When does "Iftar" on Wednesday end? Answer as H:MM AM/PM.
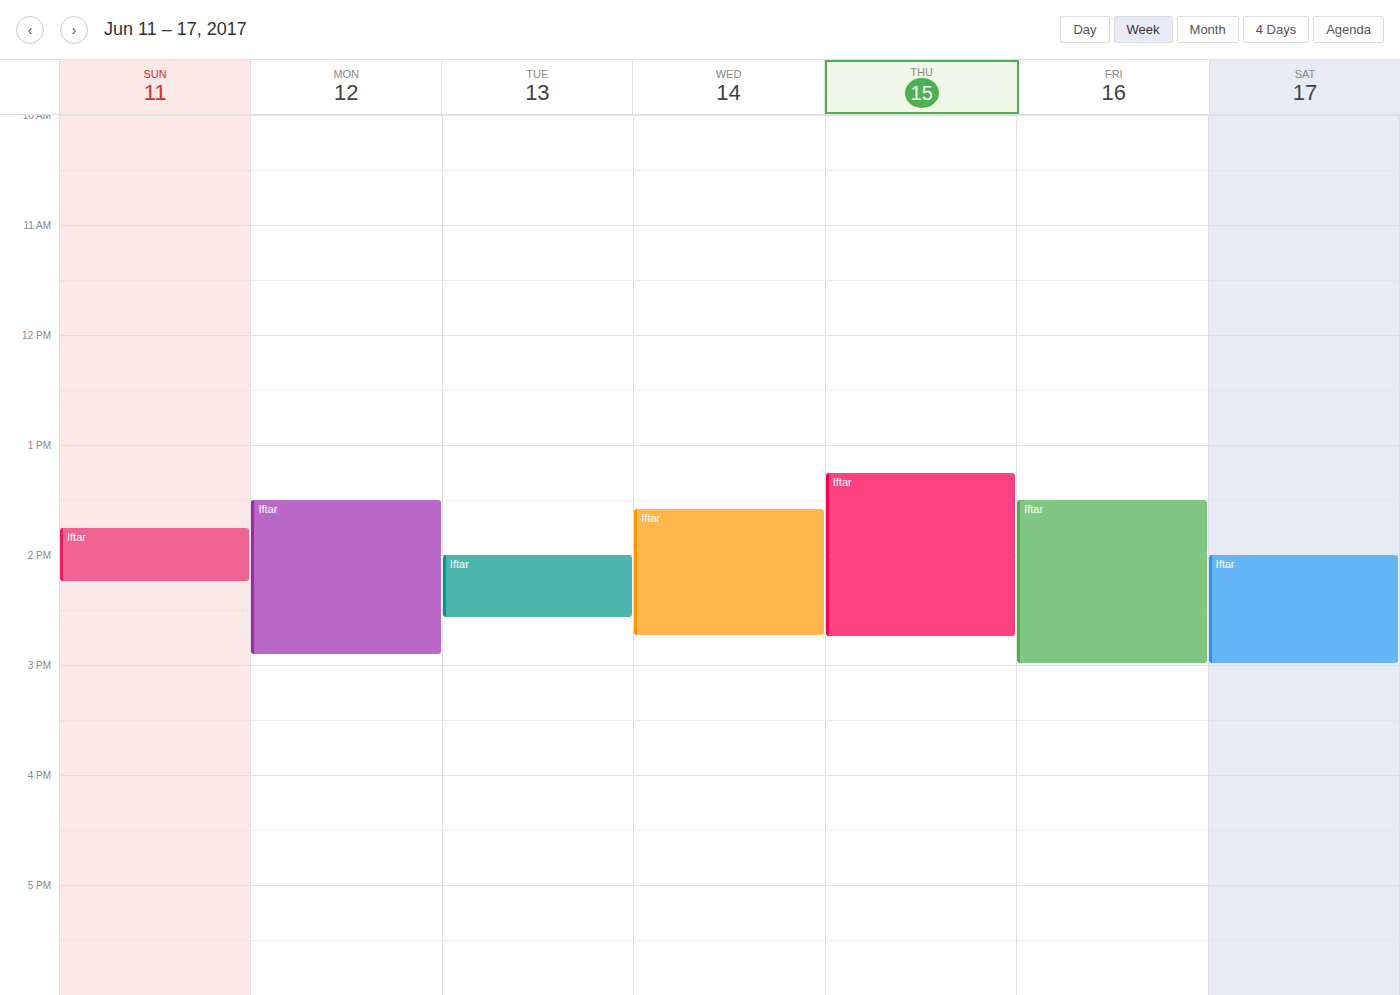
2:45 PM